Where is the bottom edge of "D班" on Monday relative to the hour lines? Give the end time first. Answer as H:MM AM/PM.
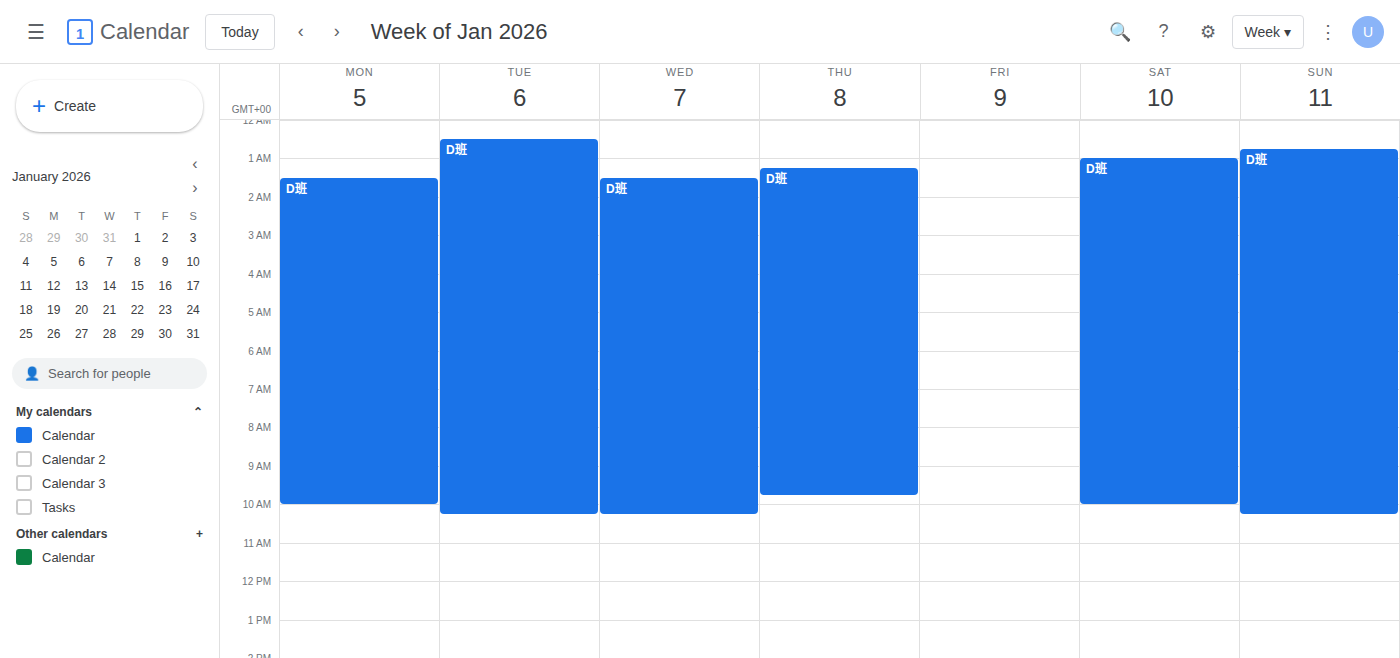
10:00 AM -- exactly on the 10 AM line.